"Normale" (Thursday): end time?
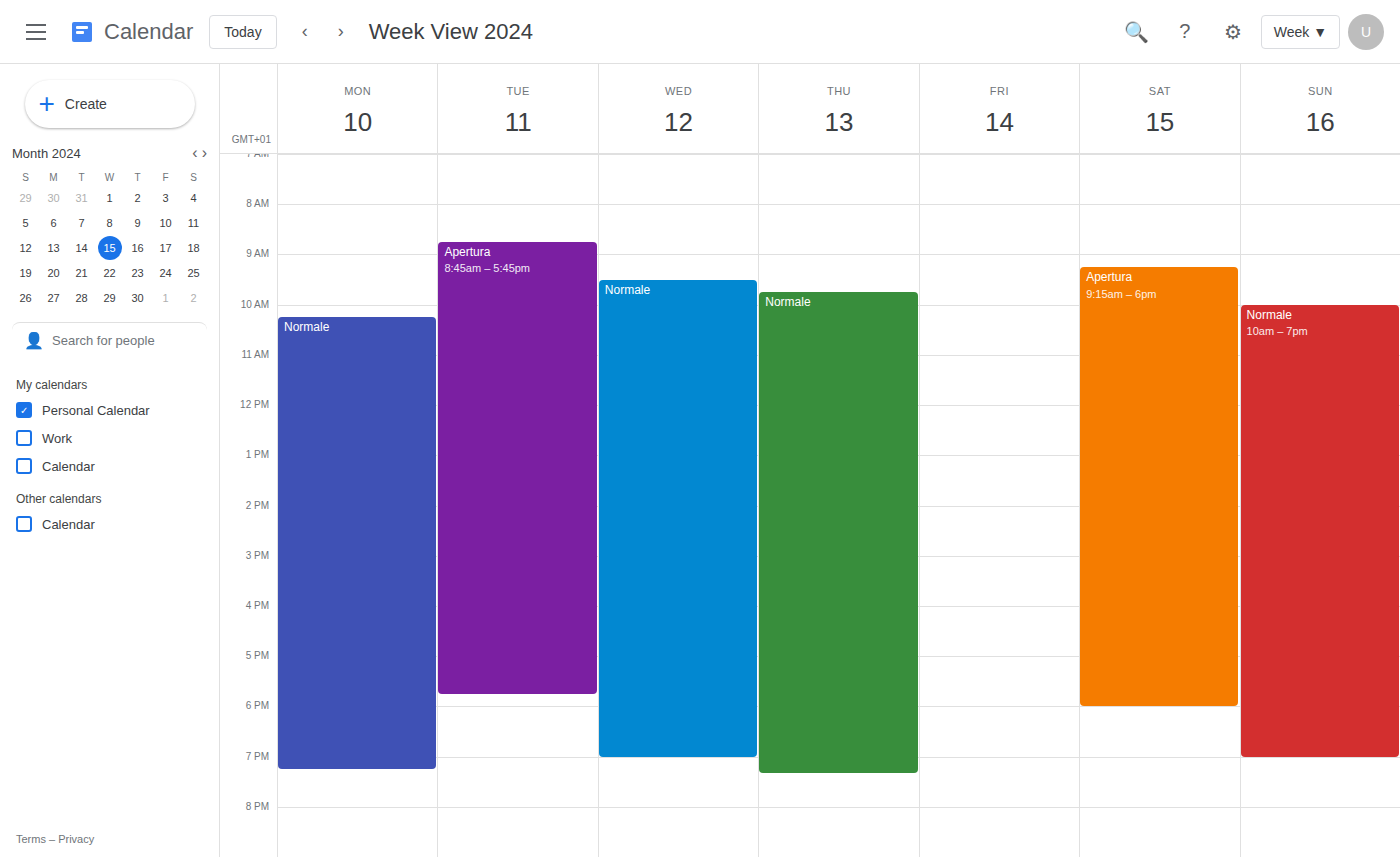
7:20 PM